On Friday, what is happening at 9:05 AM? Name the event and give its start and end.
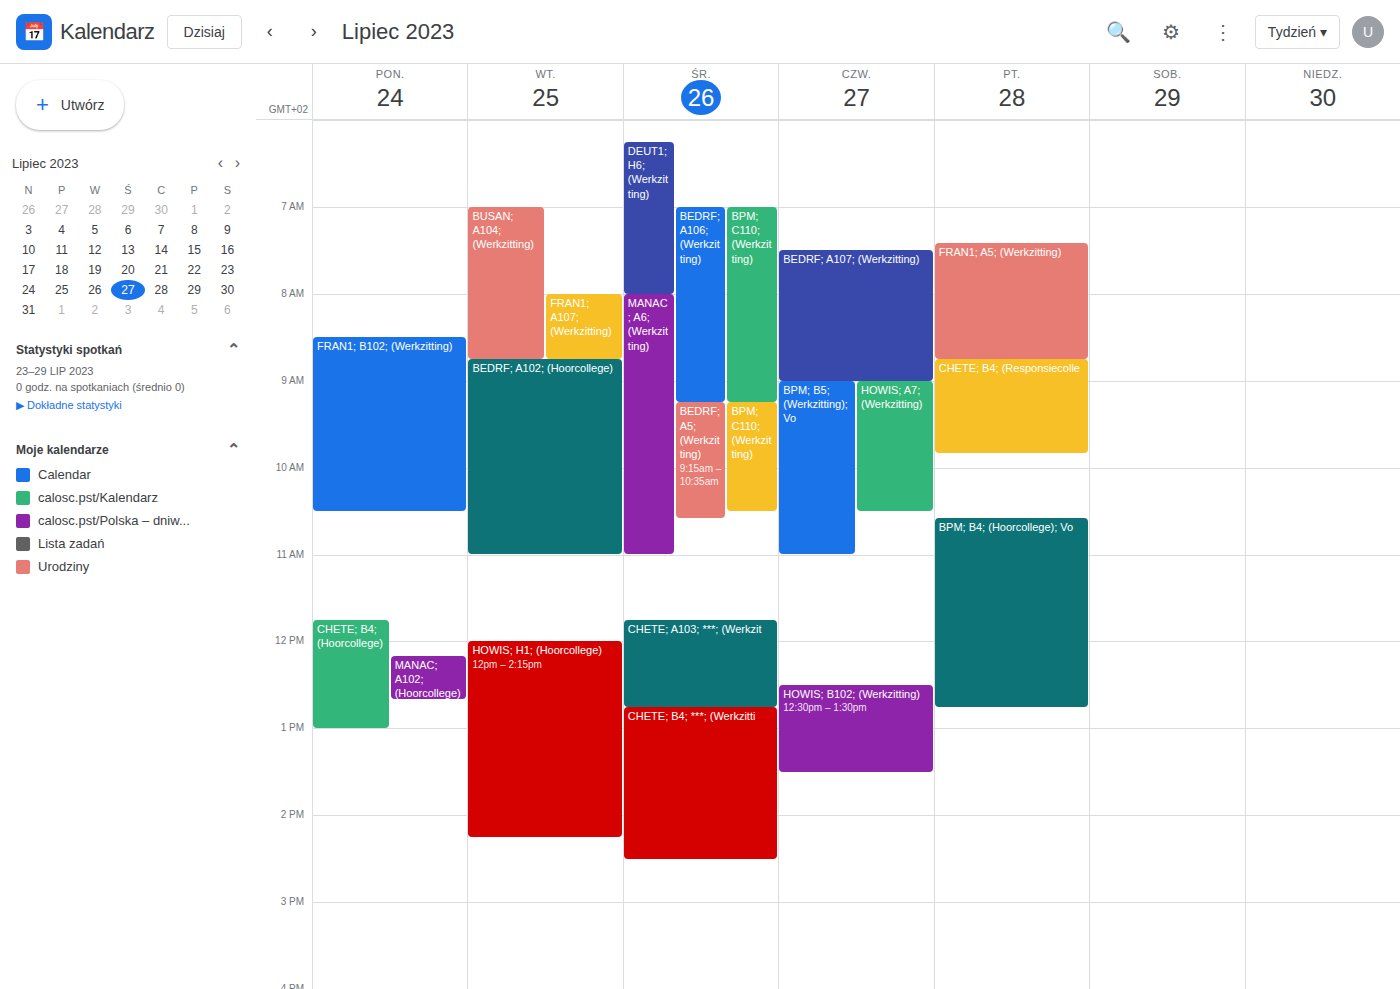
"CHETE; B4; (Responsiecolle", 8:45 AM to 9:50 AM